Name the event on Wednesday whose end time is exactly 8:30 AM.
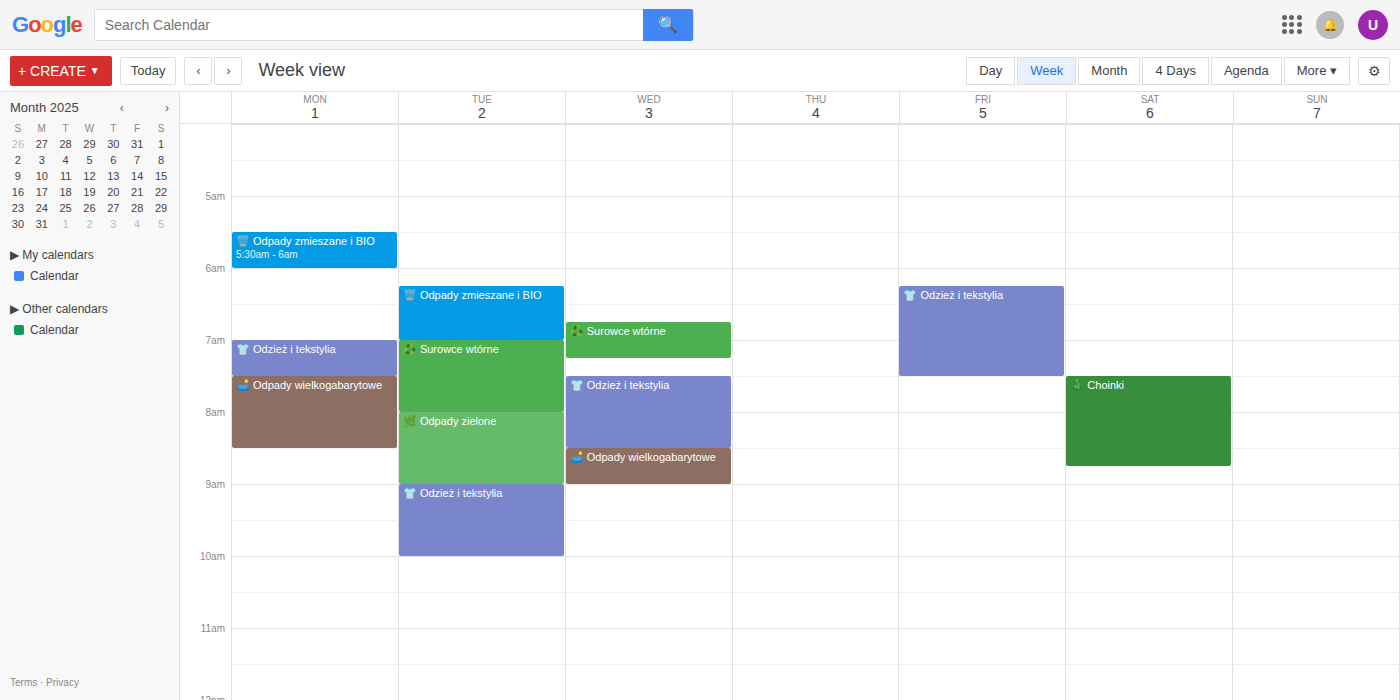
"👕 Odzież i tekstylia"